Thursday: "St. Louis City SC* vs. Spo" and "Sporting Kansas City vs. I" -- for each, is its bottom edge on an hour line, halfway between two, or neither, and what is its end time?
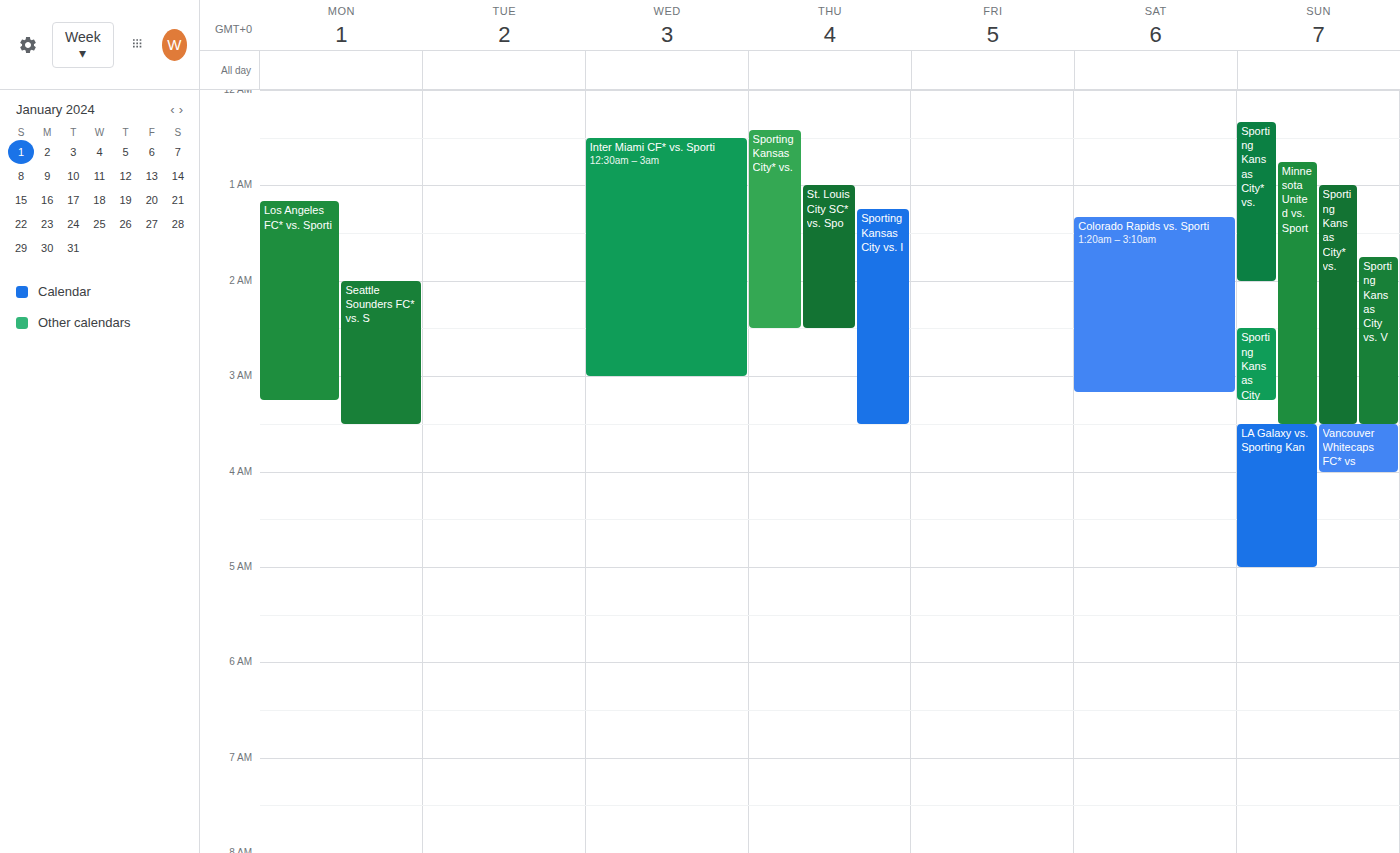
"St. Louis City SC* vs. Spo": 02:30, halfway between the 02:00 and 03:00 lines. "Sporting Kansas City vs. I": 03:30, halfway between the 03:00 and 04:00 lines.